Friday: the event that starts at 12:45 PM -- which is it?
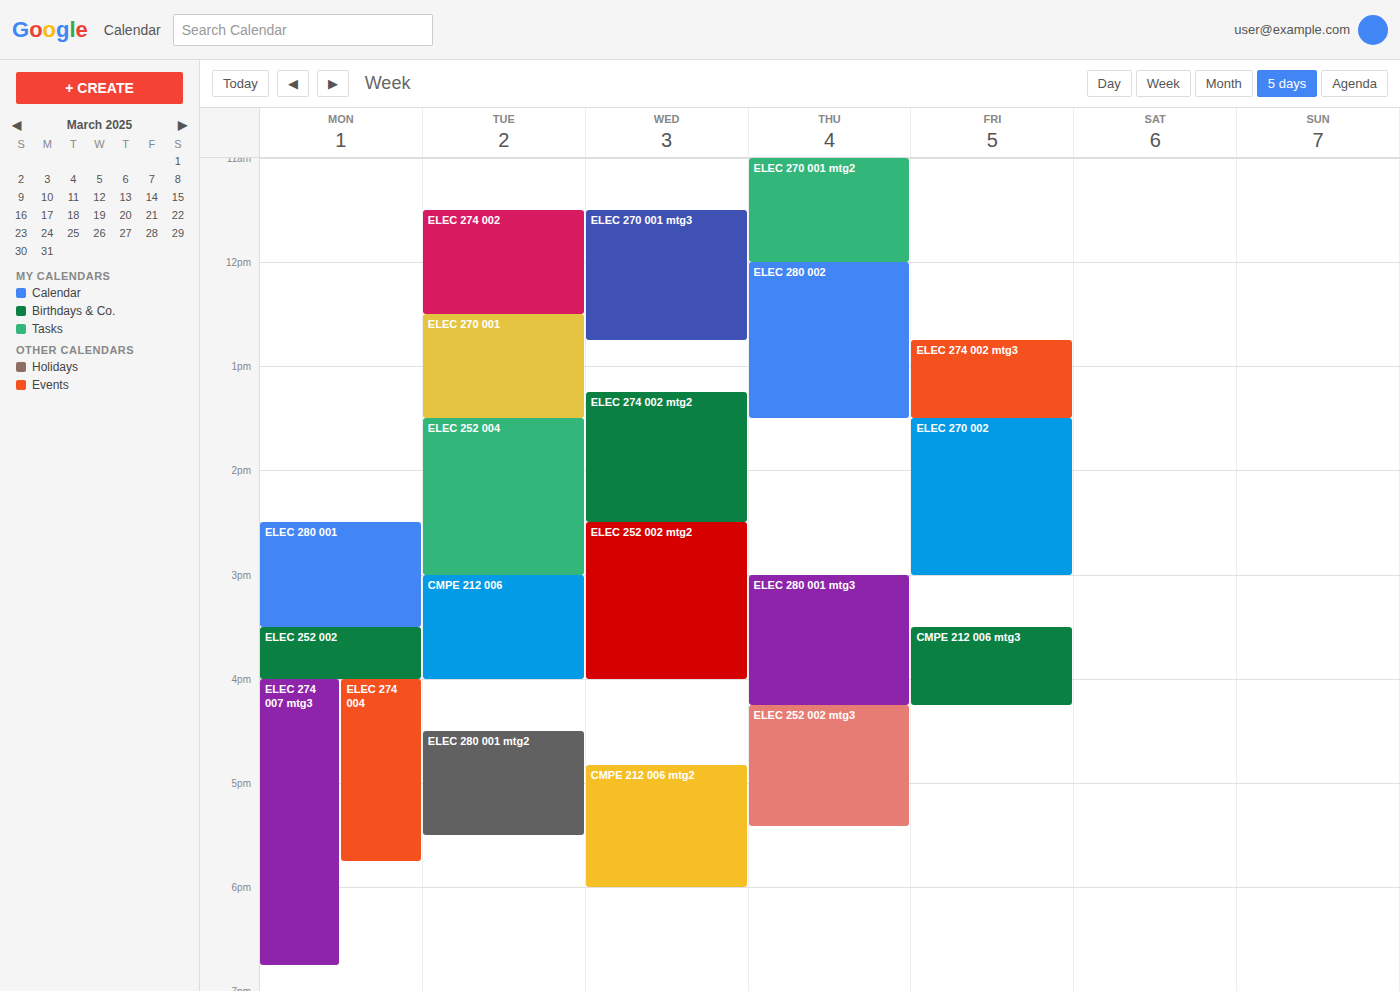
"ELEC 274 002 mtg3"